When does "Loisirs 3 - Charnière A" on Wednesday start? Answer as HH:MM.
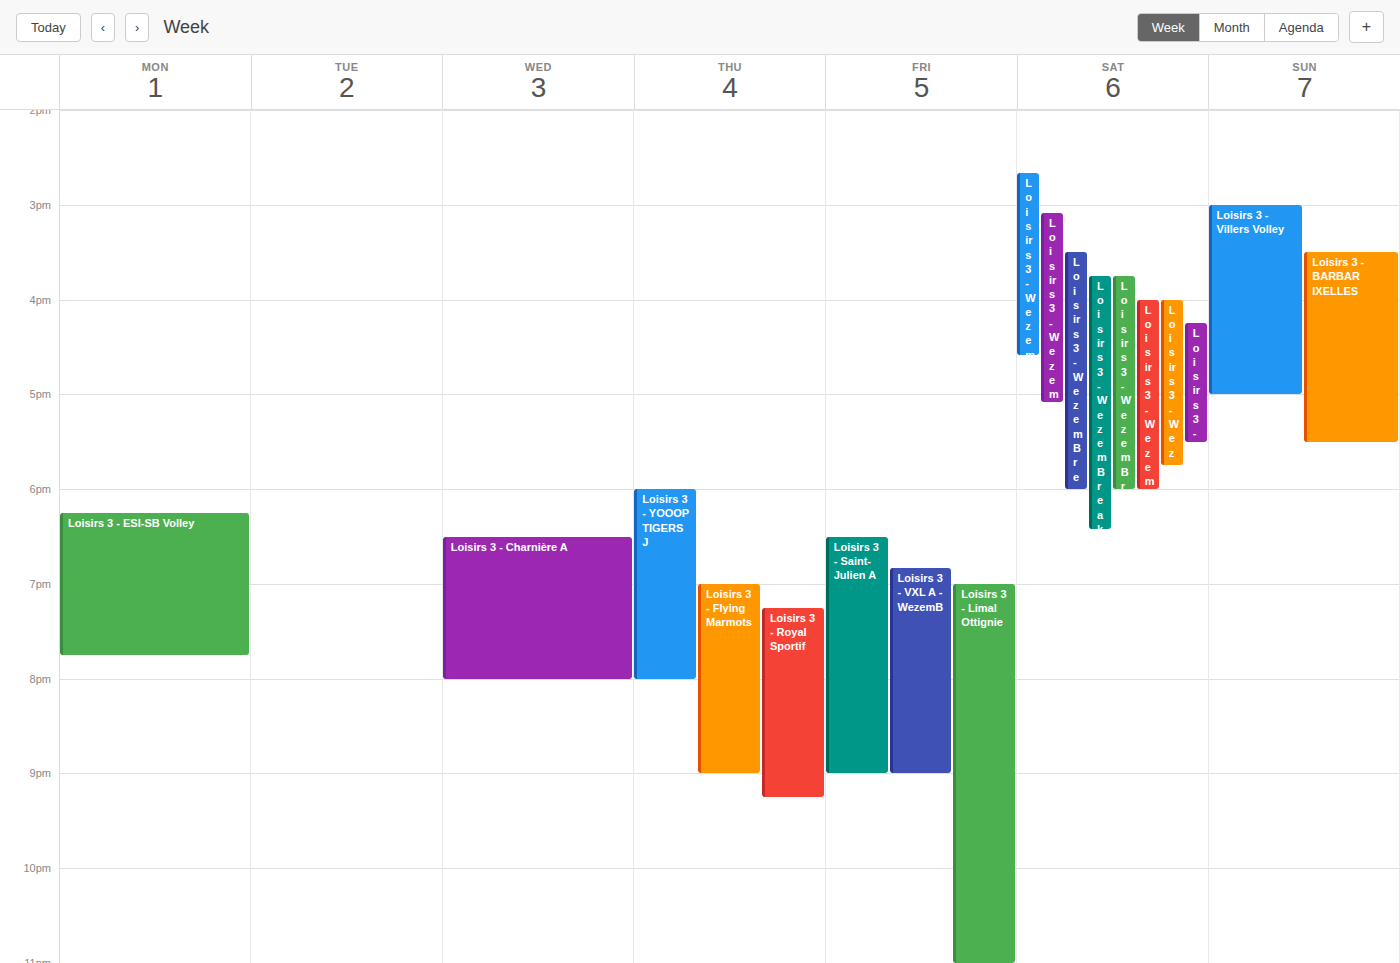
18:30